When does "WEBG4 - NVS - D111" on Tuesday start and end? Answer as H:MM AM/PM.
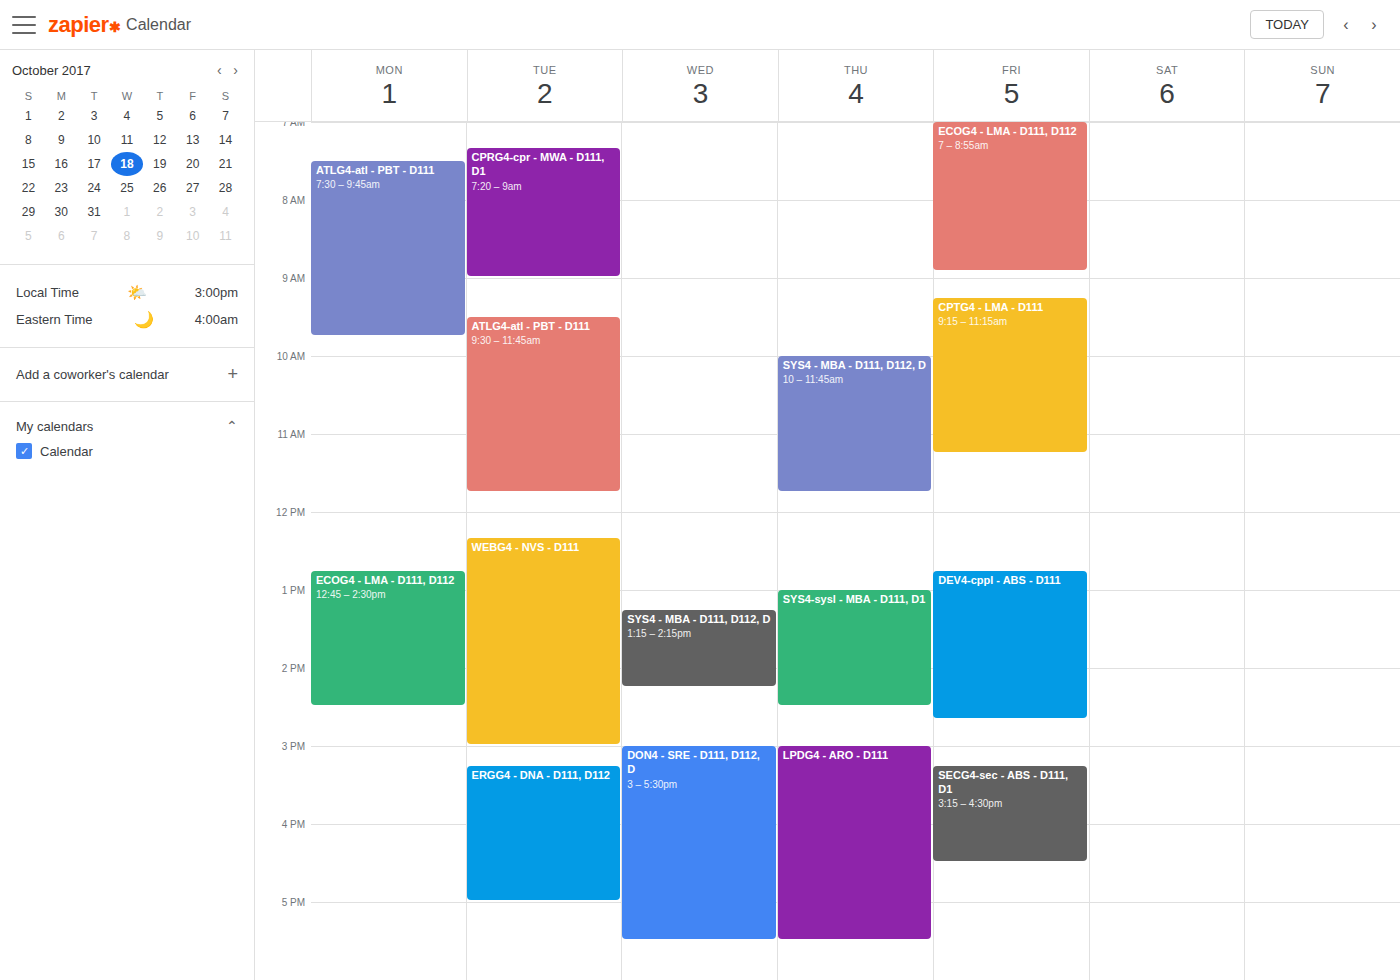
12:20 PM to 3:00 PM